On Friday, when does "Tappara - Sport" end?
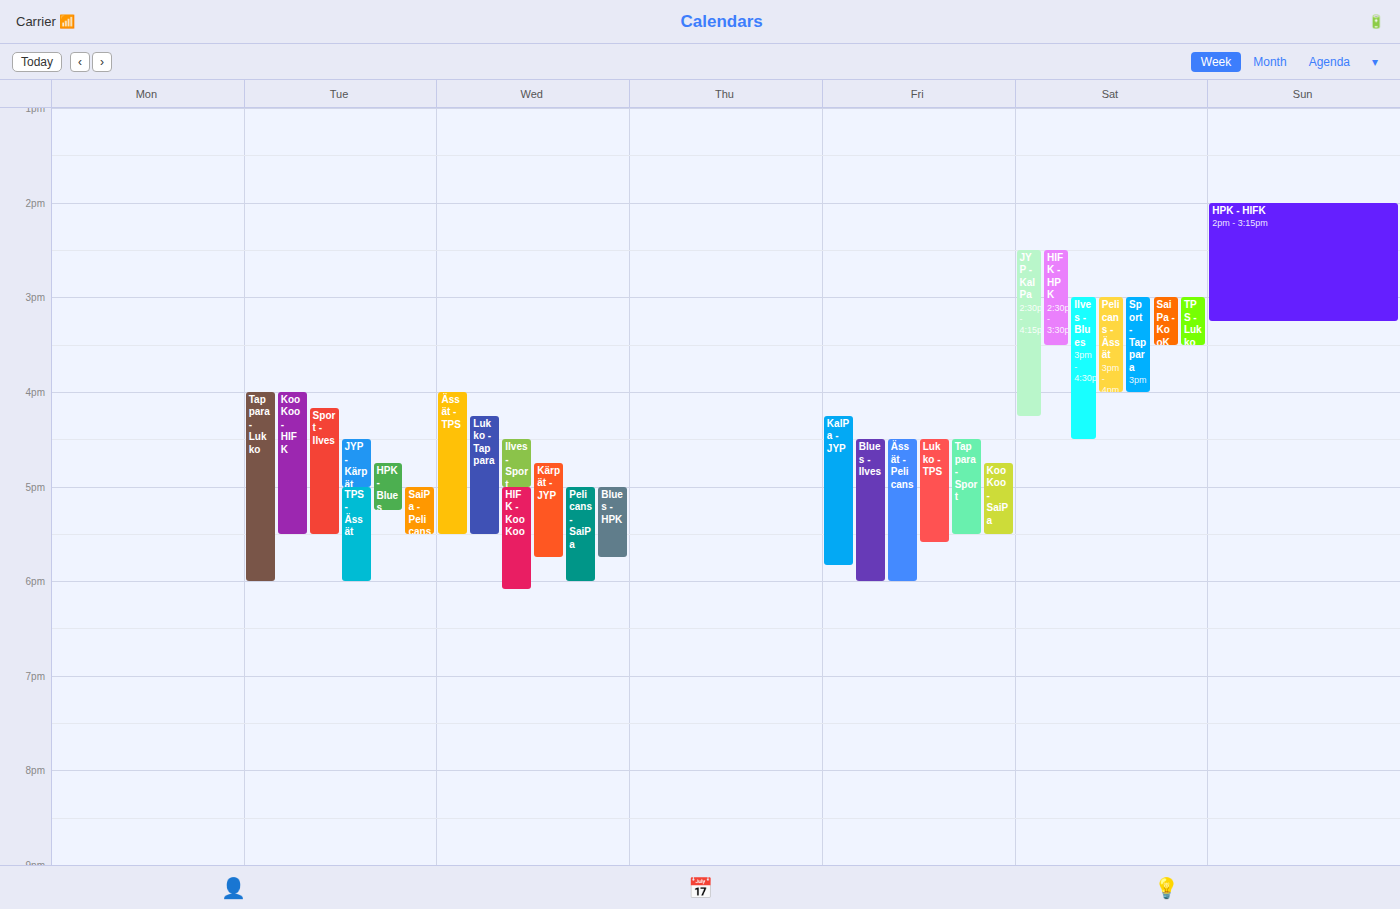
5:30 PM